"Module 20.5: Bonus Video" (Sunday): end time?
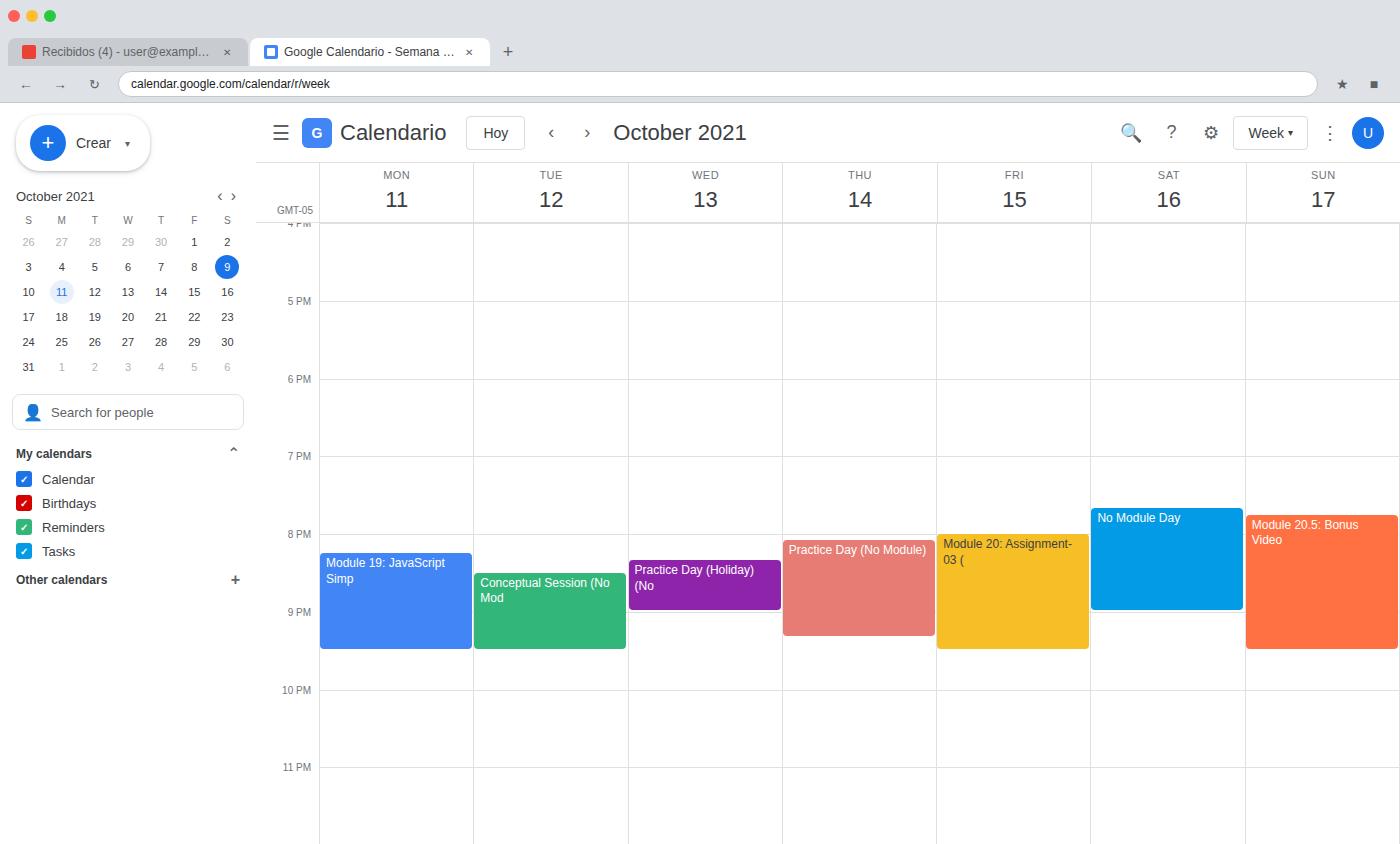
9:30 PM